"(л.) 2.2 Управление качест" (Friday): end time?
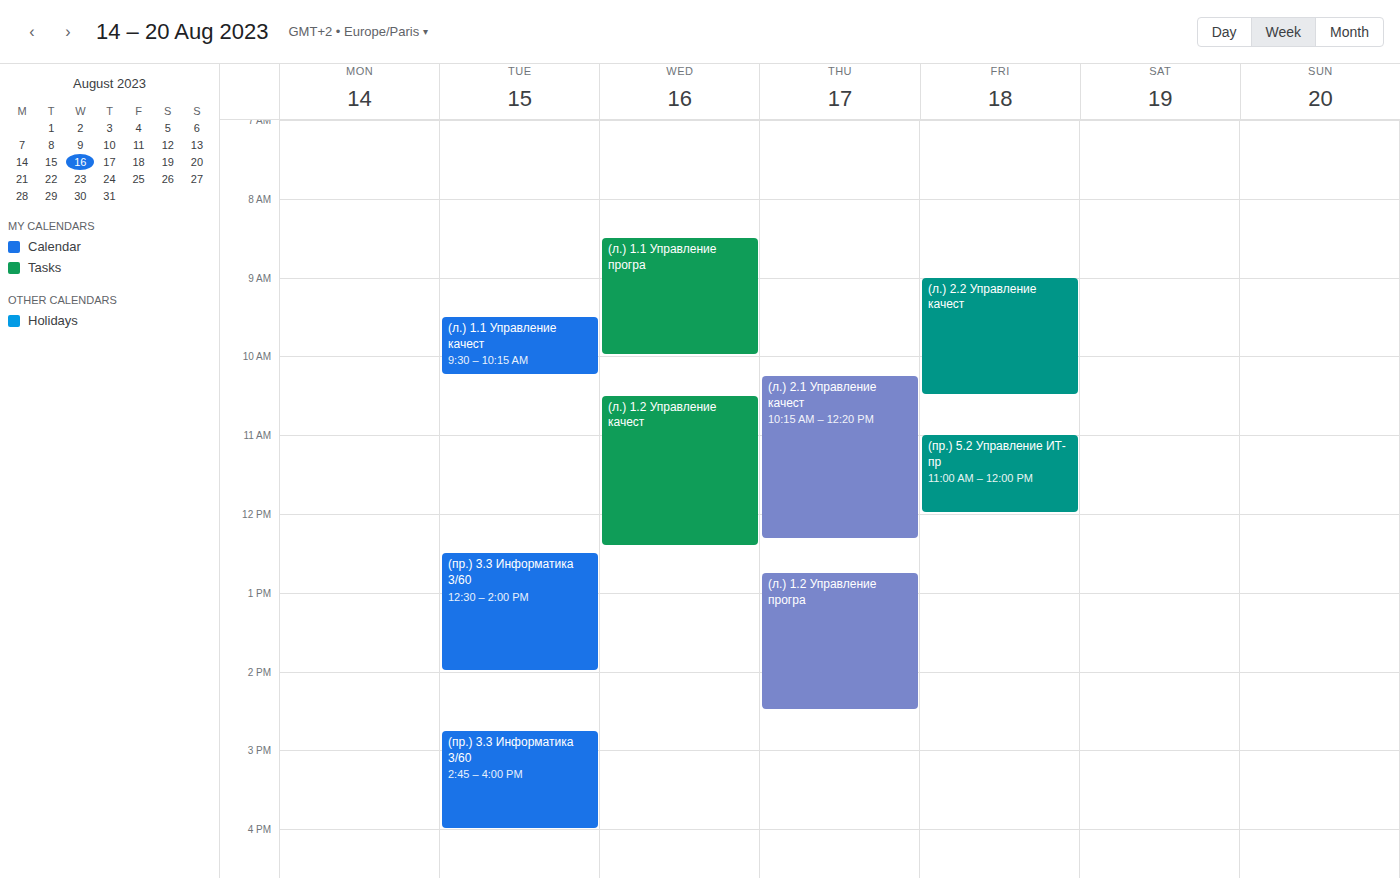
10:30 AM